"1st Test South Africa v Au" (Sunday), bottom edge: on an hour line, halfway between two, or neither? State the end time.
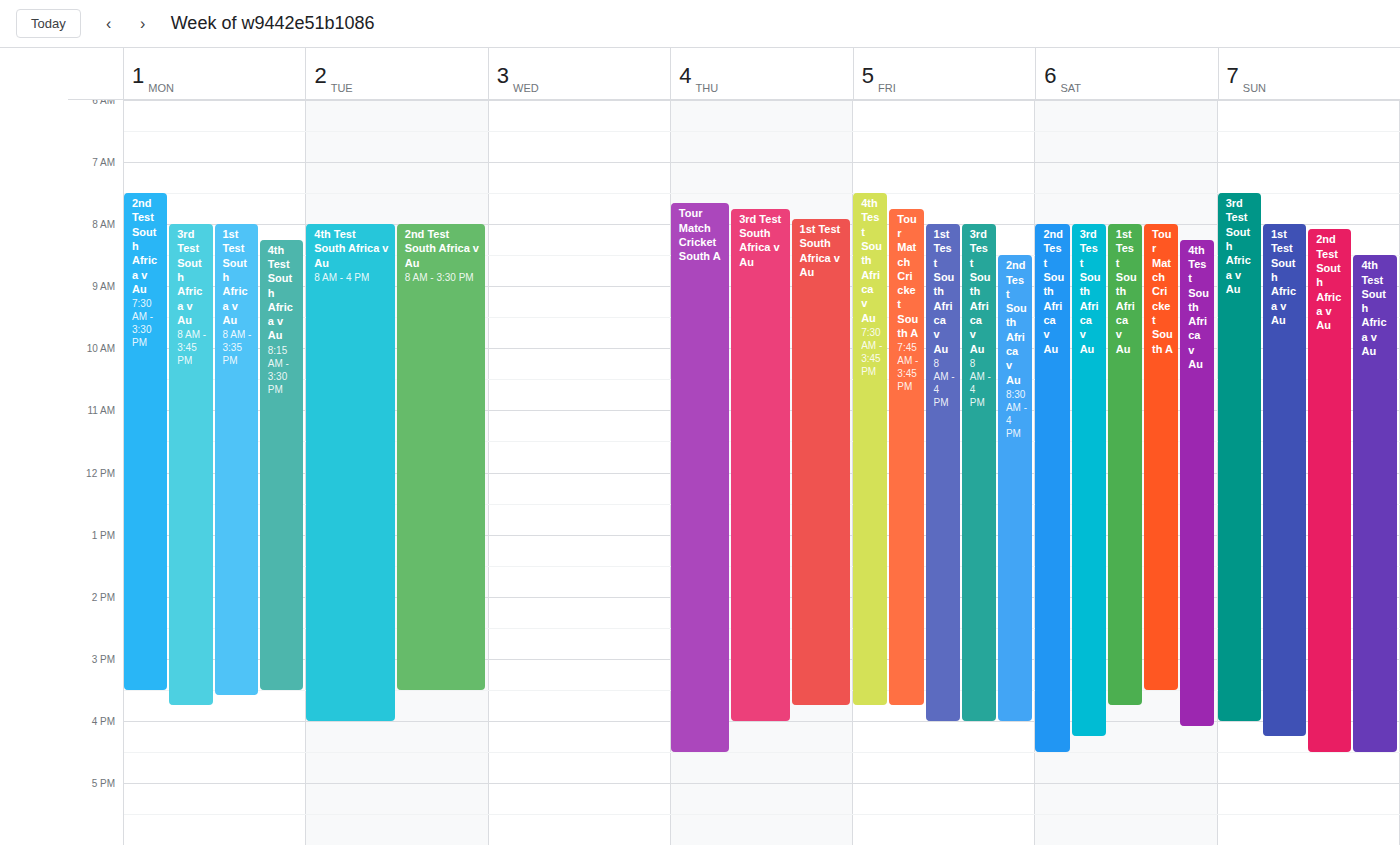
4:15 PM -- neither: a quarter of the way from the 4 PM line to the 5 PM line.